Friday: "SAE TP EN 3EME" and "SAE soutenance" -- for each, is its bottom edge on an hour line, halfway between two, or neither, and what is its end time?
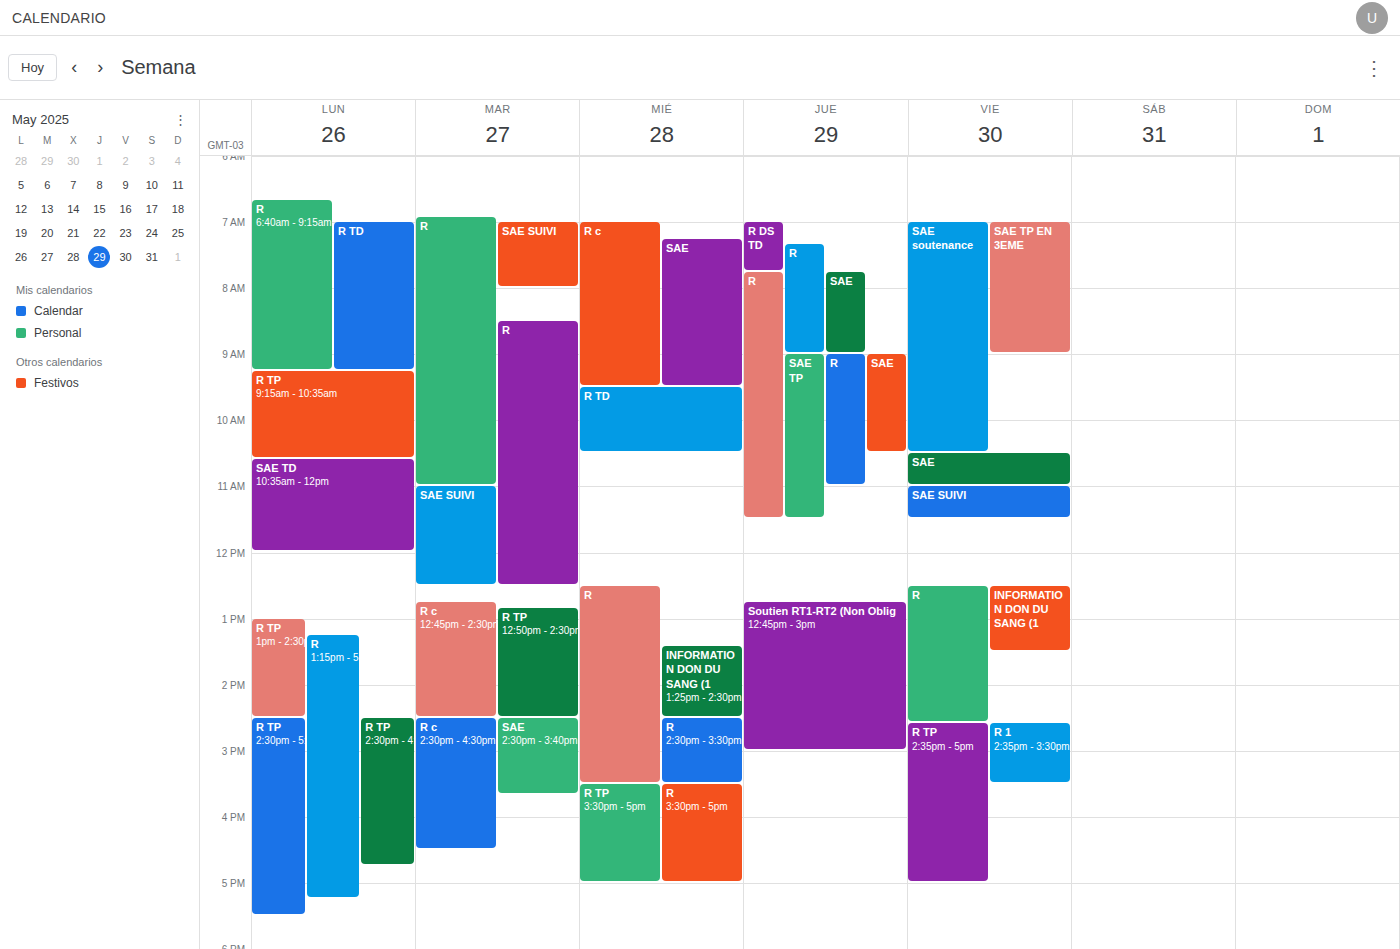
"SAE TP EN 3EME": 9:00 AM, exactly on the 9 AM line. "SAE soutenance": 10:30 AM, halfway between the 10 AM and 11 AM lines.